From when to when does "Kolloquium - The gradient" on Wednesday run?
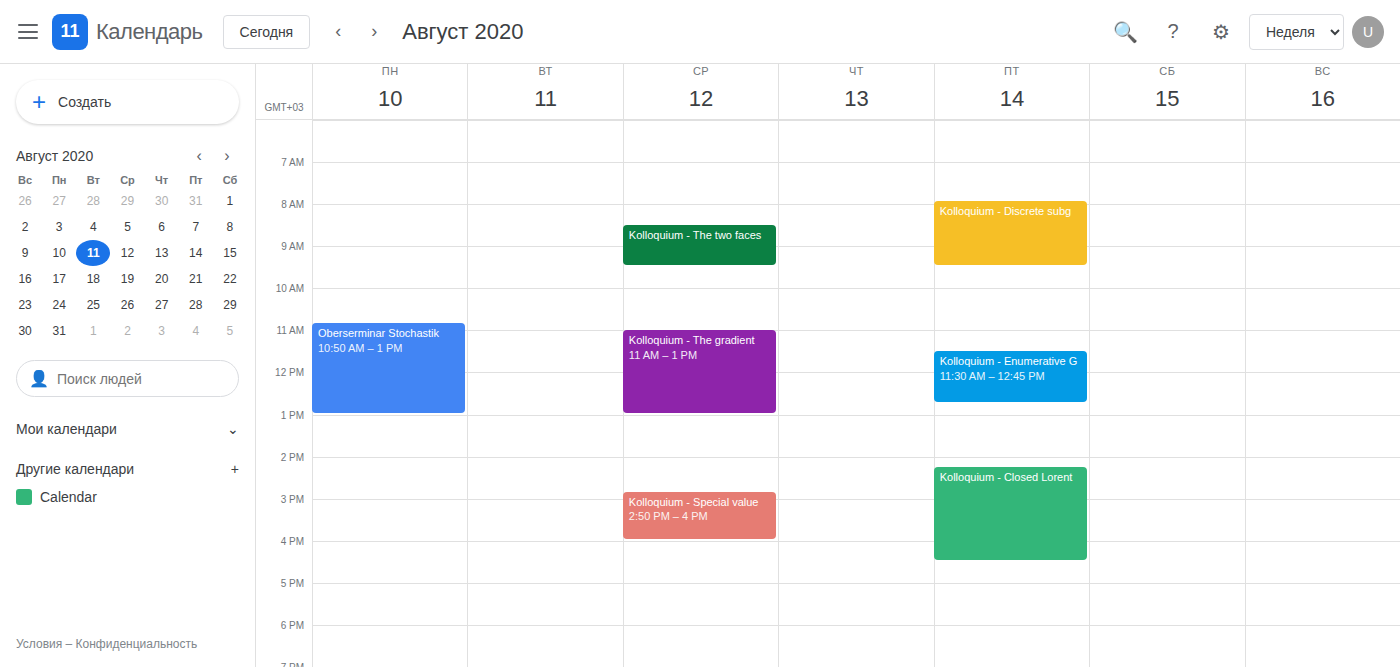
11:00 AM to 1:00 PM